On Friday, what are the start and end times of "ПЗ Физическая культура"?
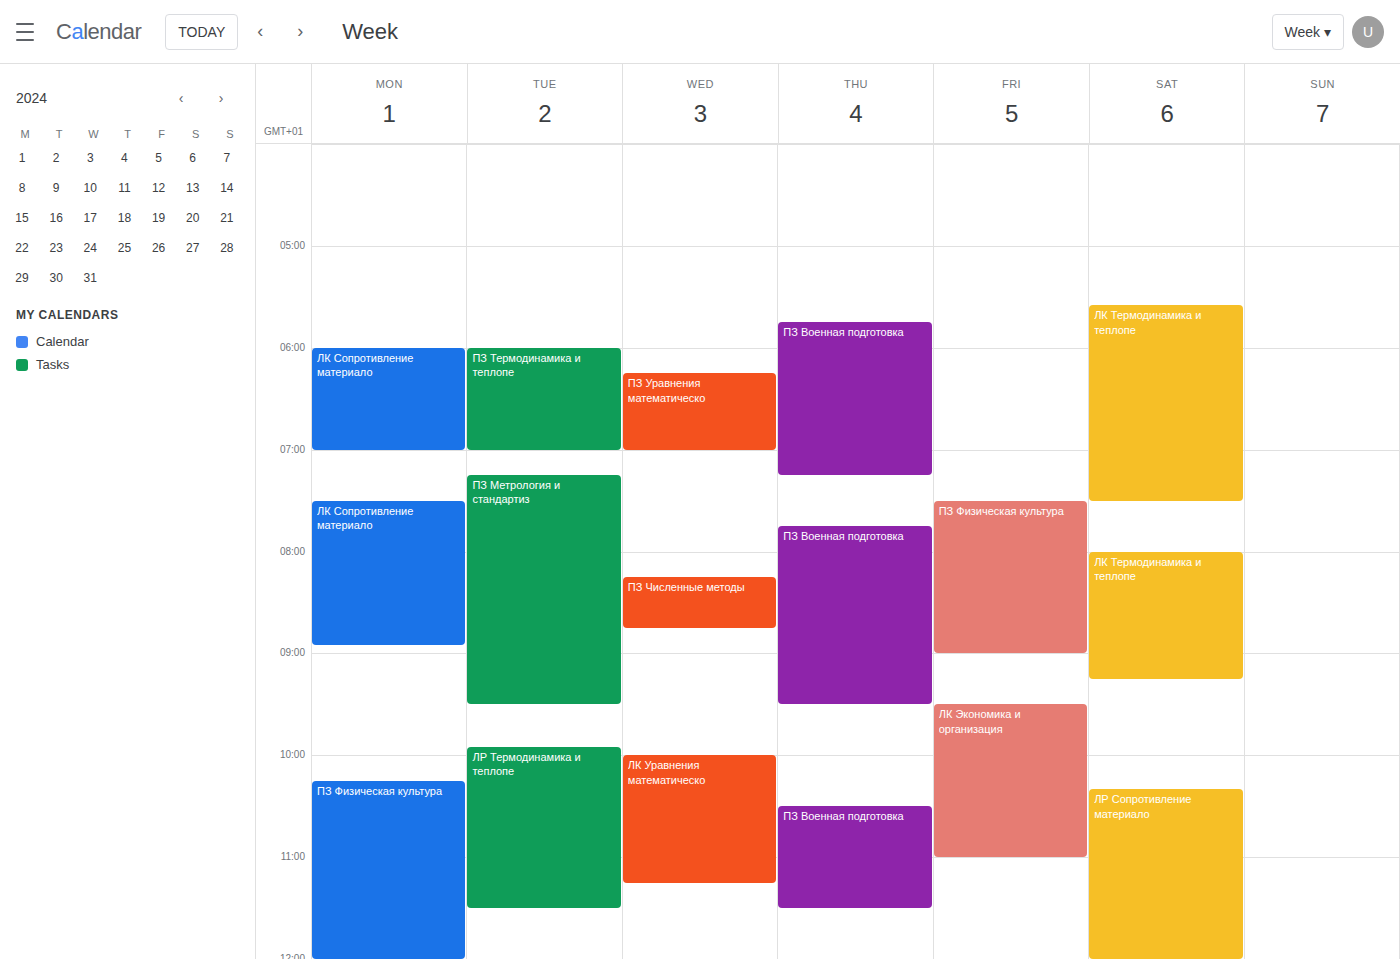
07:30 to 09:00